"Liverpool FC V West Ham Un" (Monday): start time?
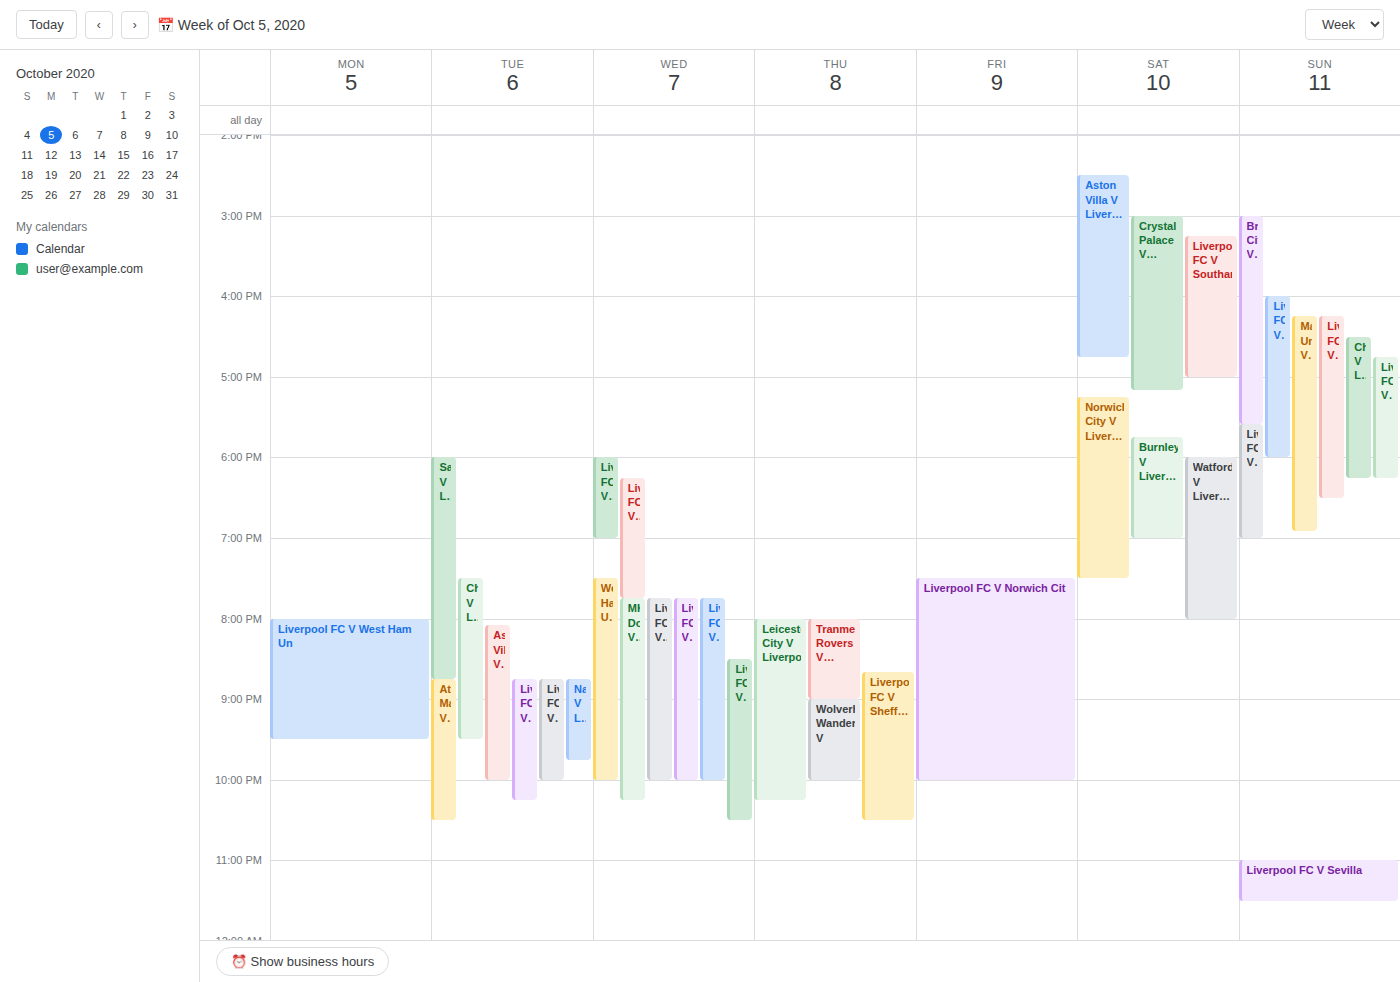
20:00